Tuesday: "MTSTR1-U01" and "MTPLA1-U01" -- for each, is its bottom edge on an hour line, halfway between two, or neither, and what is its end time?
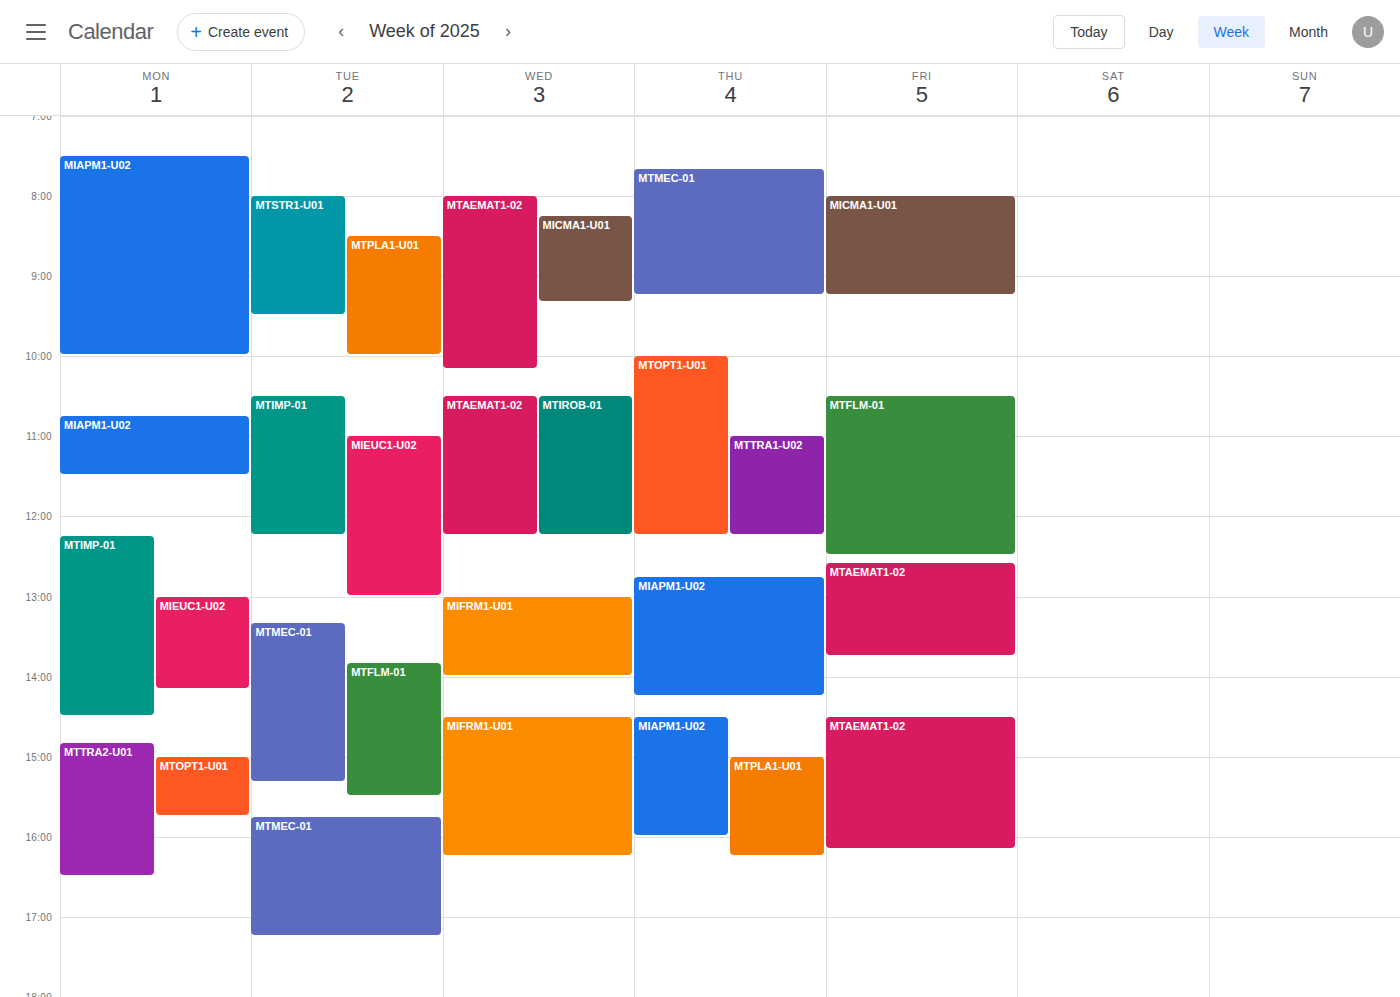
"MTSTR1-U01": 9:30 AM, halfway between the 9 AM and 10 AM lines. "MTPLA1-U01": 10:00 AM, exactly on the 10 AM line.